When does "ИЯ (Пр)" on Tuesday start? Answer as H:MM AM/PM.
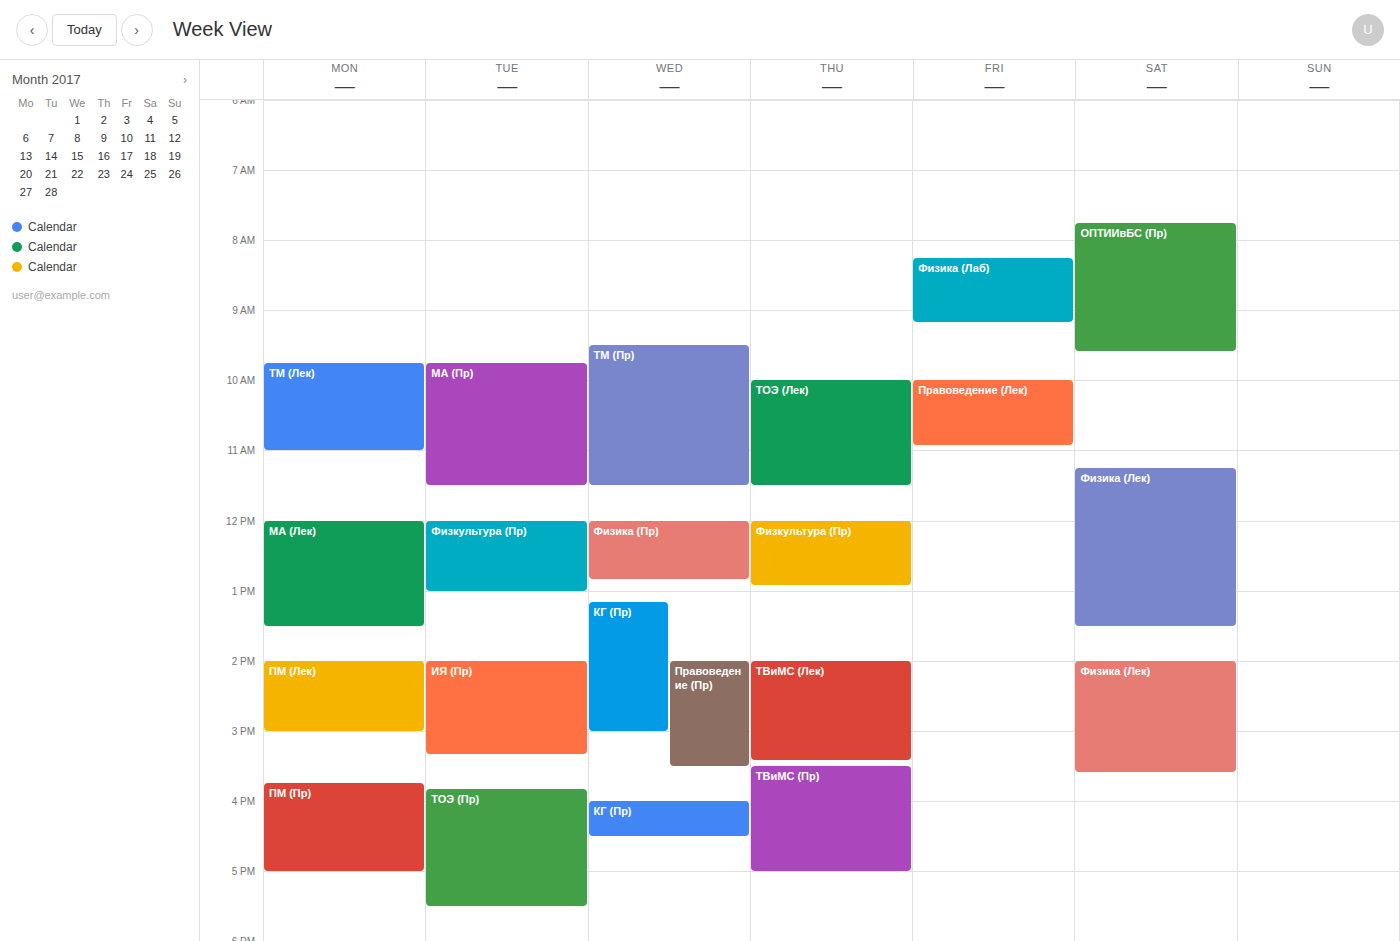
2:00 PM